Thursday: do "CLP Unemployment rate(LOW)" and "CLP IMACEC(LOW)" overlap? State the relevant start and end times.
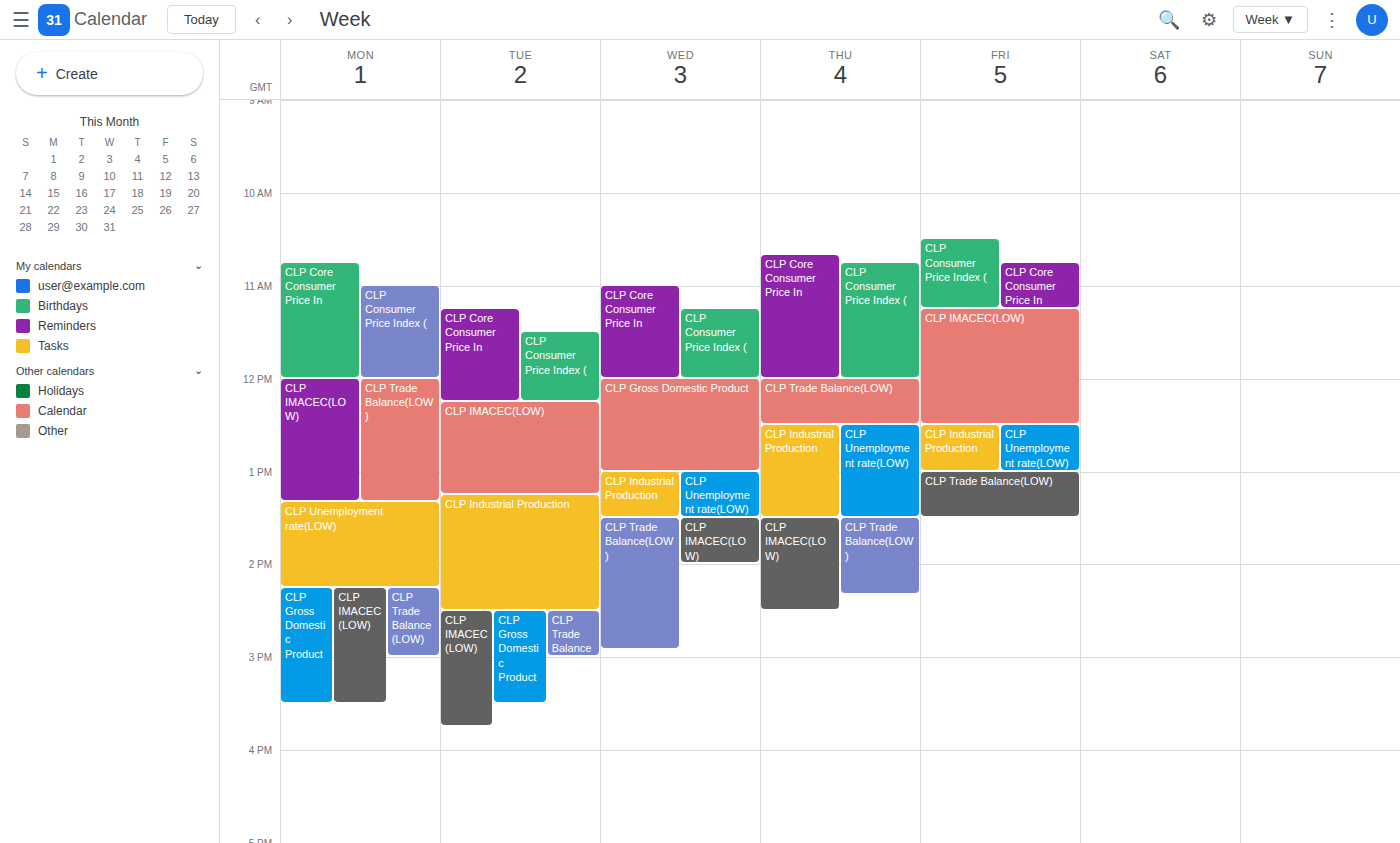
"CLP Unemployment rate(LOW)" ends at 1:30 PM, exactly when "CLP IMACEC(LOW)" starts -- they touch but do not overlap.